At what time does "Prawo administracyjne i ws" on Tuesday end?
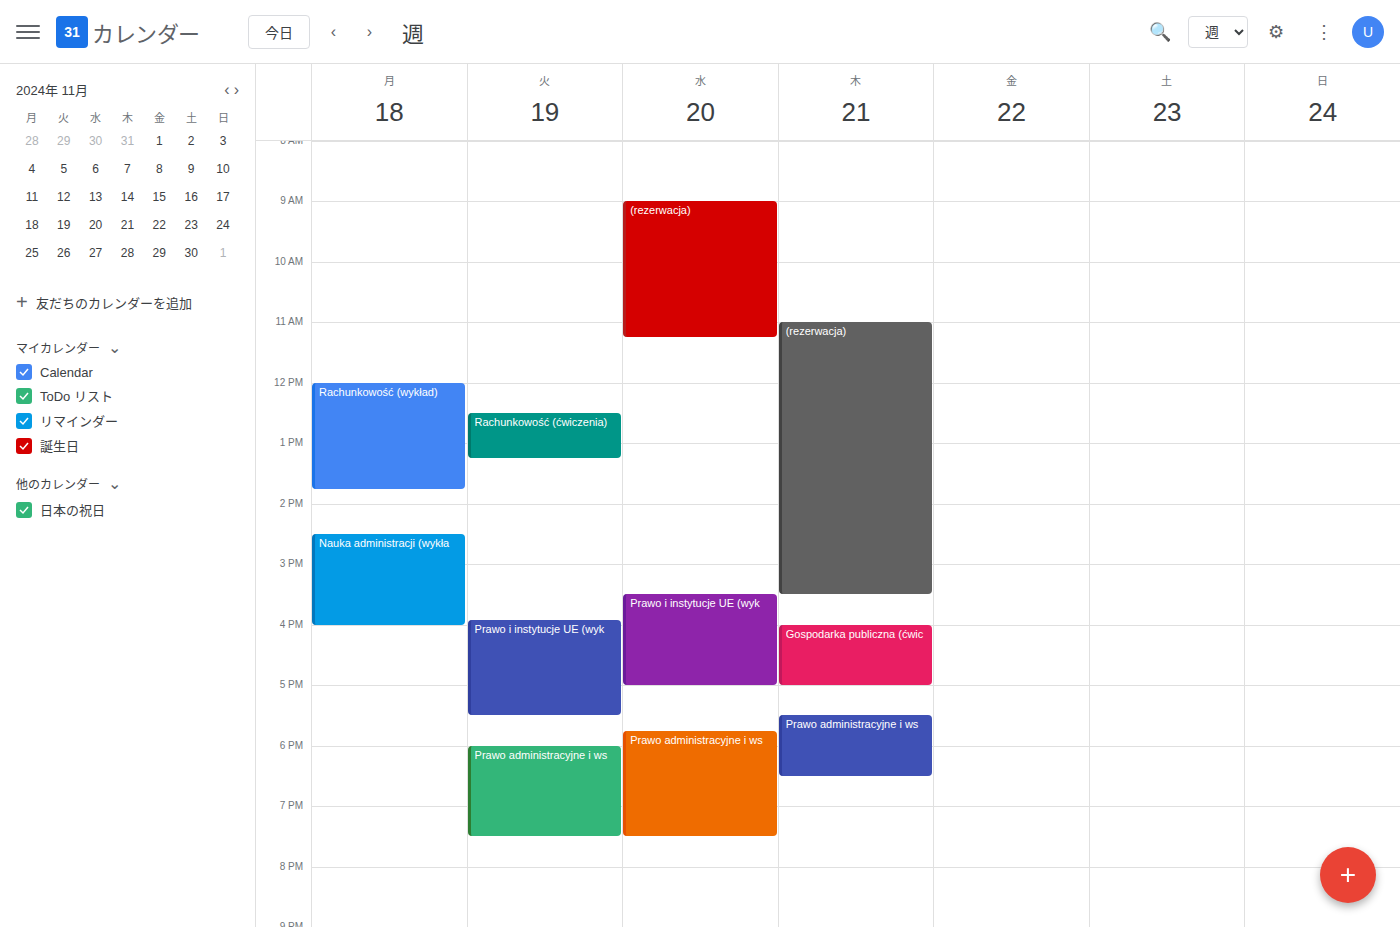
7:30 PM